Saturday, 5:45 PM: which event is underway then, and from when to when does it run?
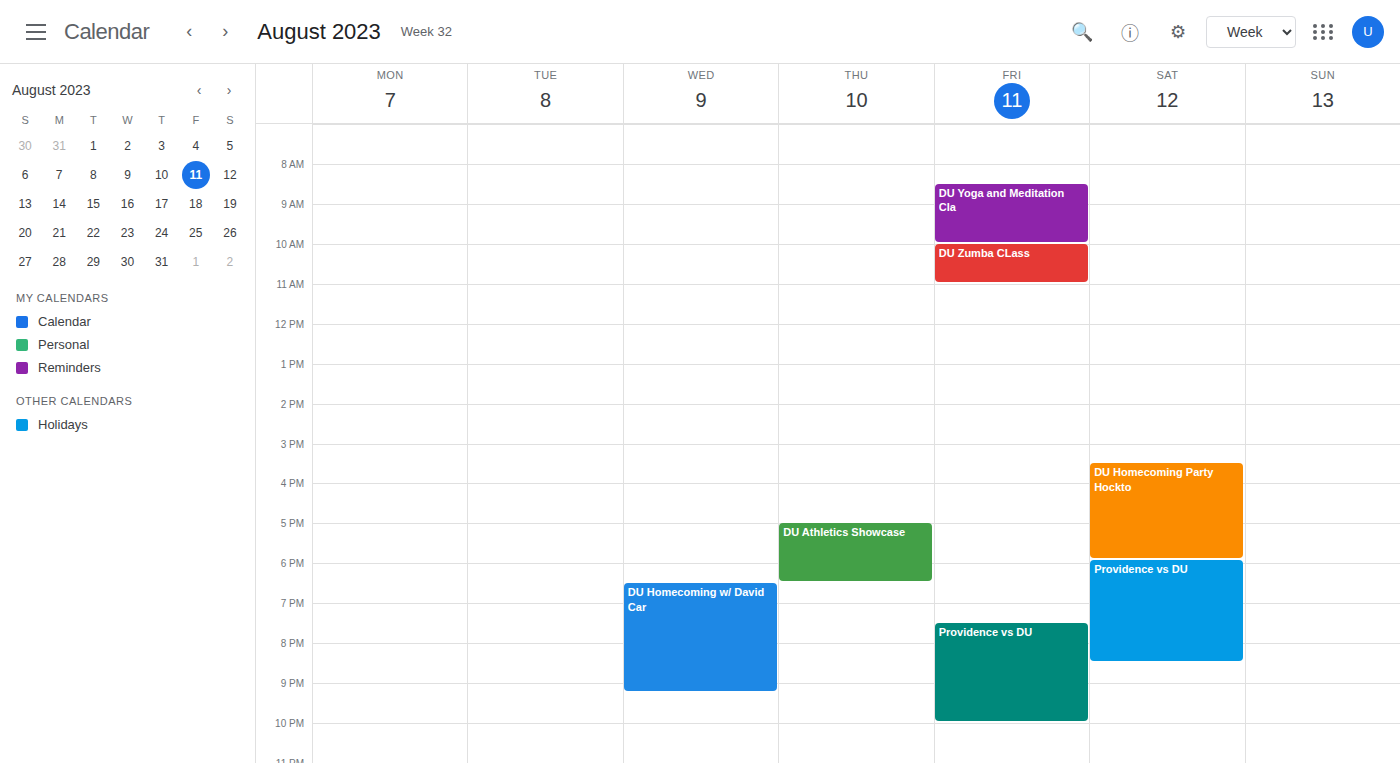
"DU Homecoming Party Hockto", 3:30 PM to 5:55 PM